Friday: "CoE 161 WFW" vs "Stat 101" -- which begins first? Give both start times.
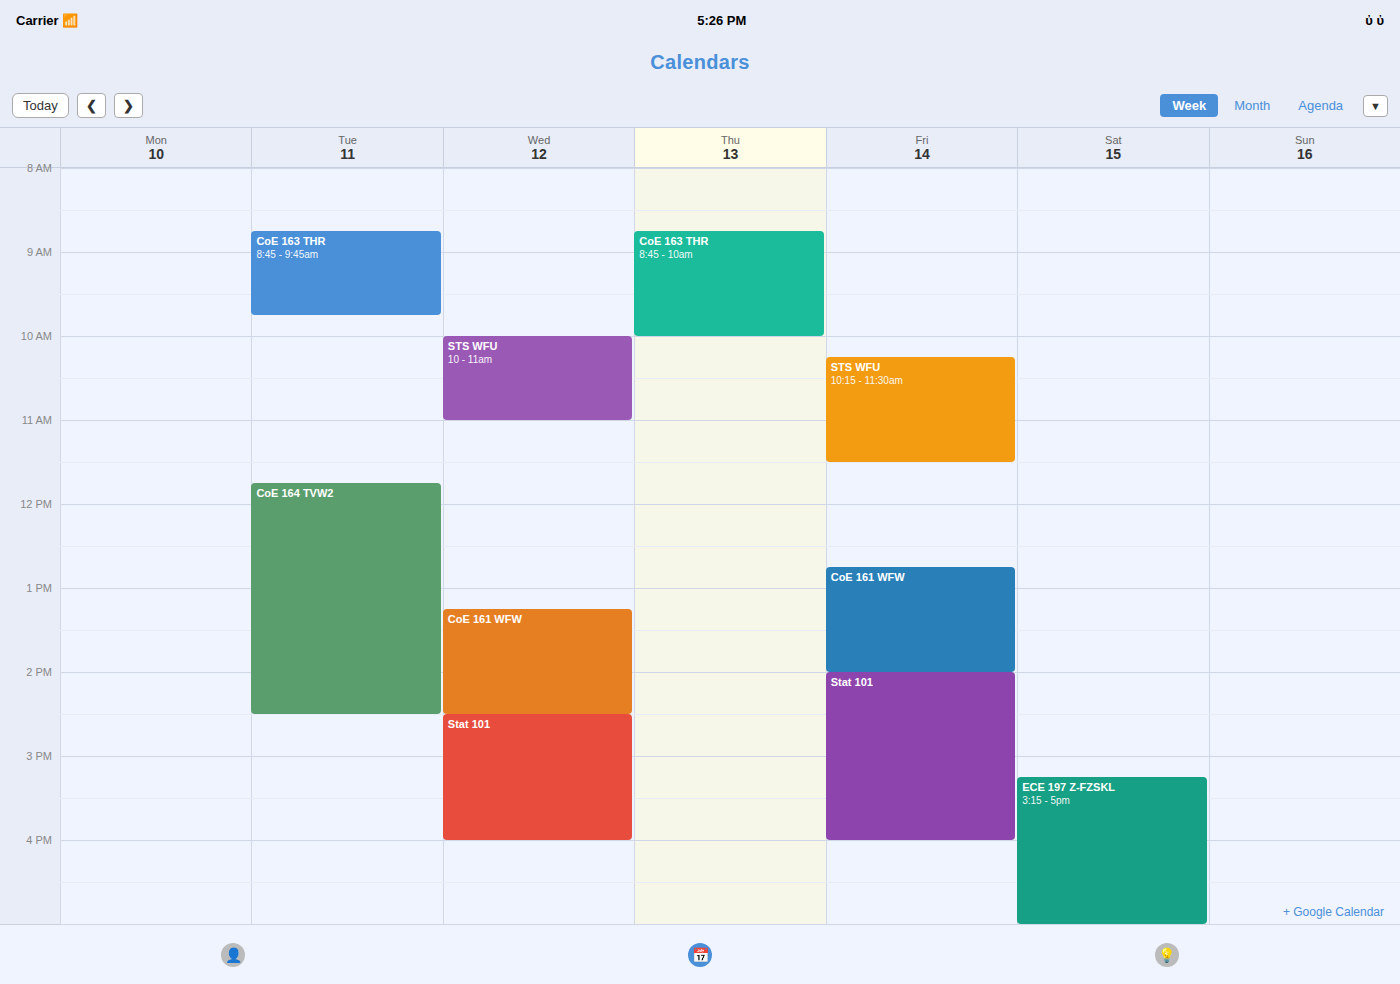
"CoE 161 WFW" 12:45 PM; "Stat 101" 2:00 PM.